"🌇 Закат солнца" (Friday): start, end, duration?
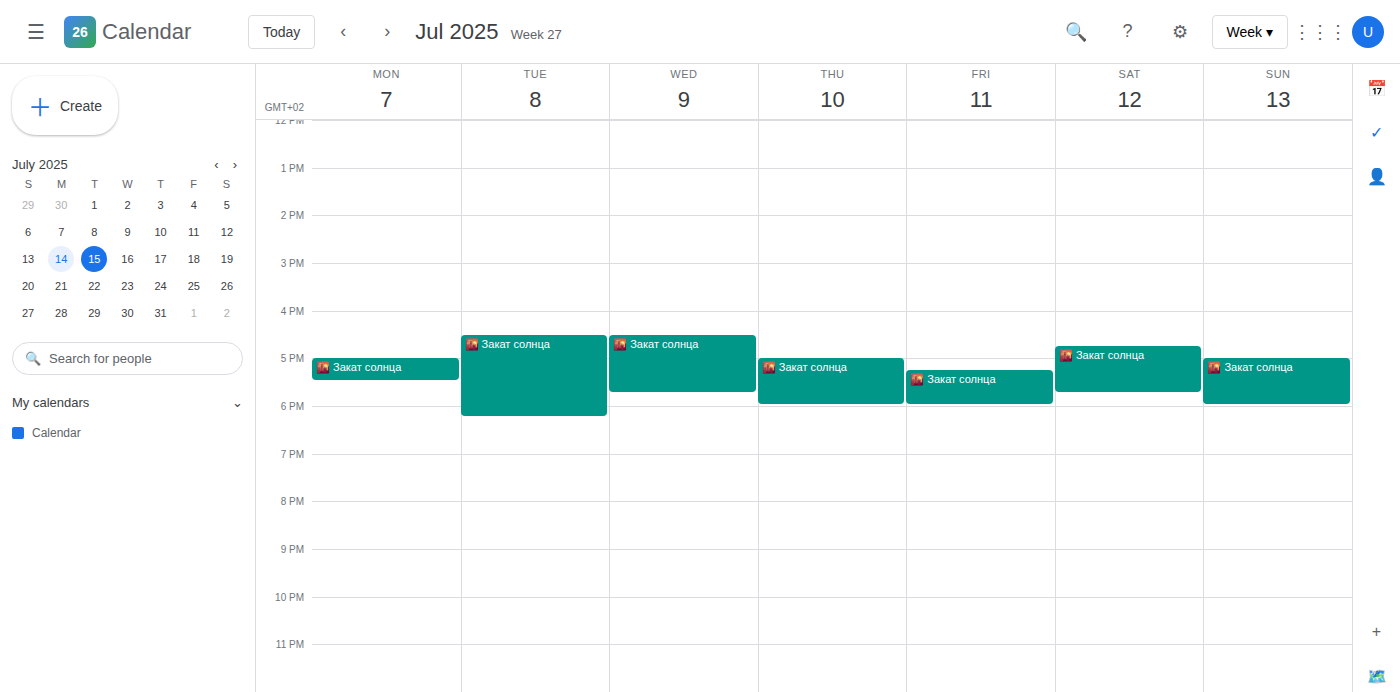
5:15 PM to 6:00 PM, 45 minutes